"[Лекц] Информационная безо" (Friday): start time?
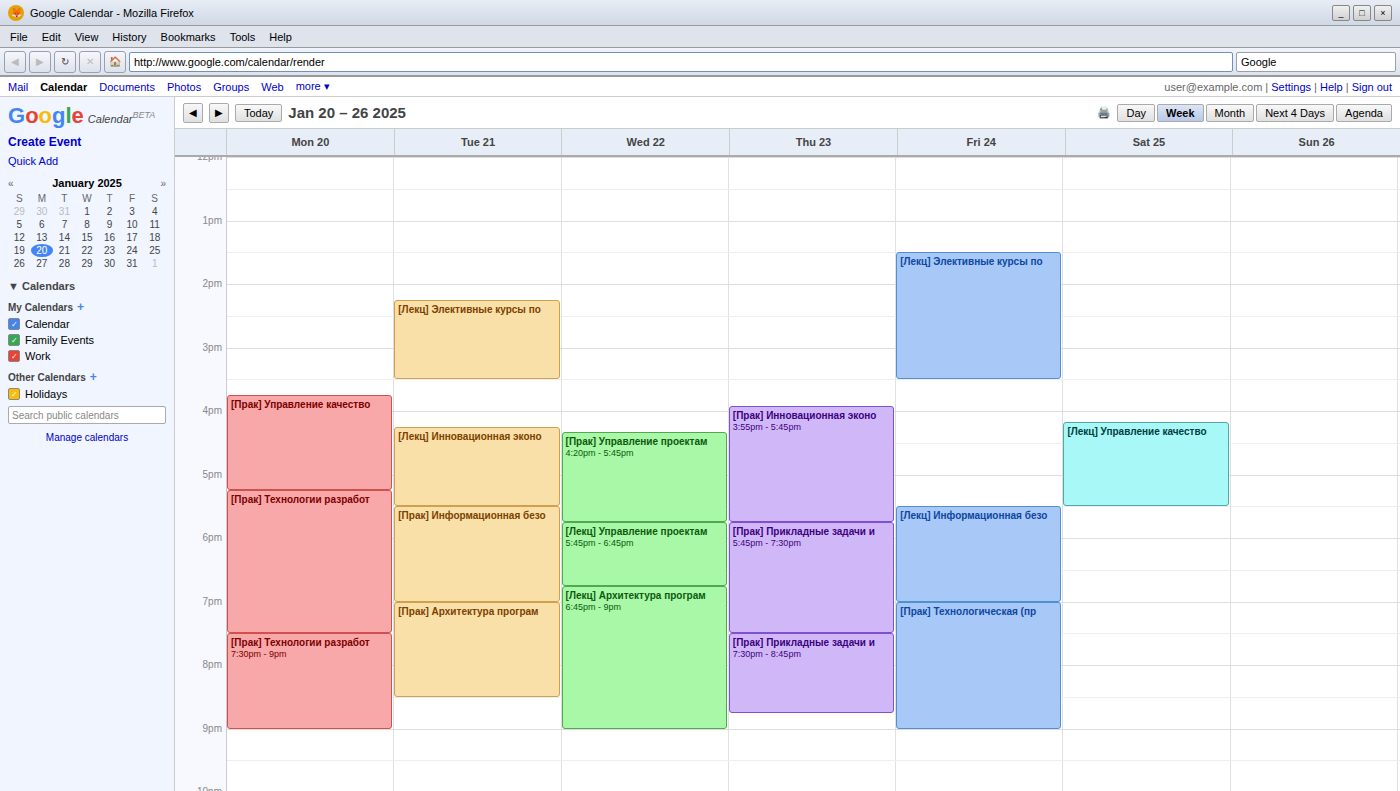
5:30 PM